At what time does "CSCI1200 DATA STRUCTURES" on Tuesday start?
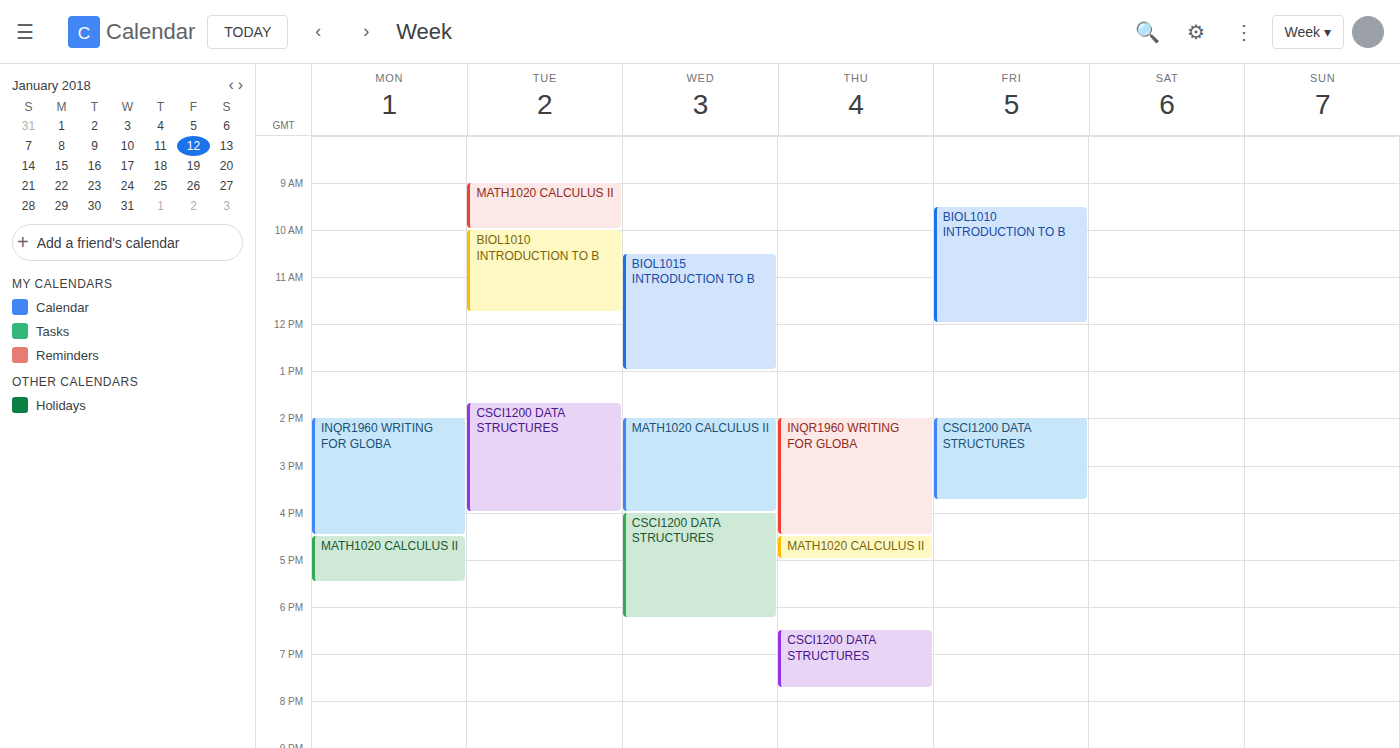
1:40 PM